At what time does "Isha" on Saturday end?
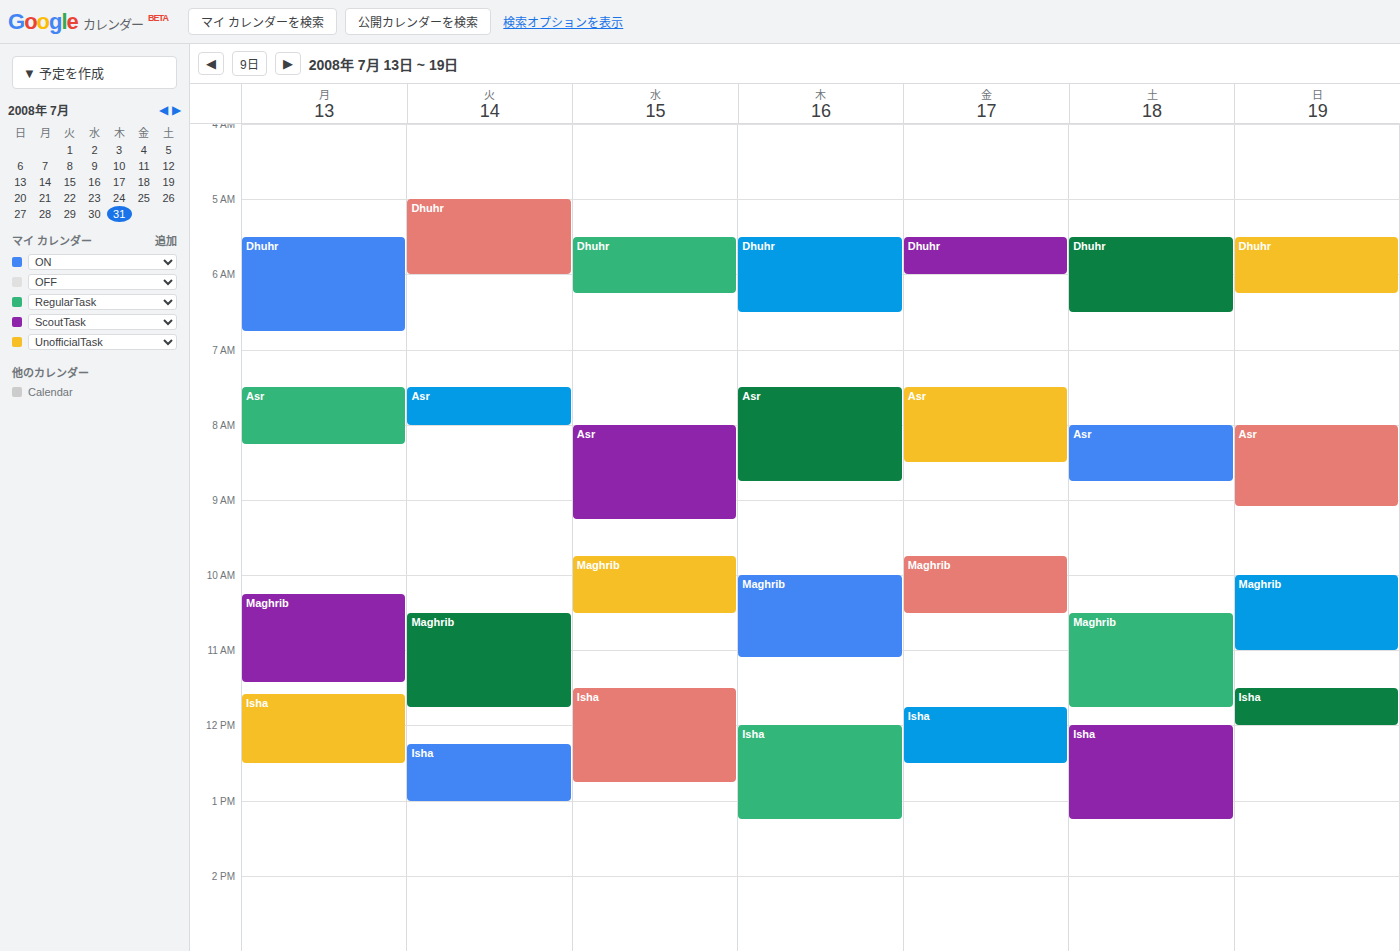
13:15